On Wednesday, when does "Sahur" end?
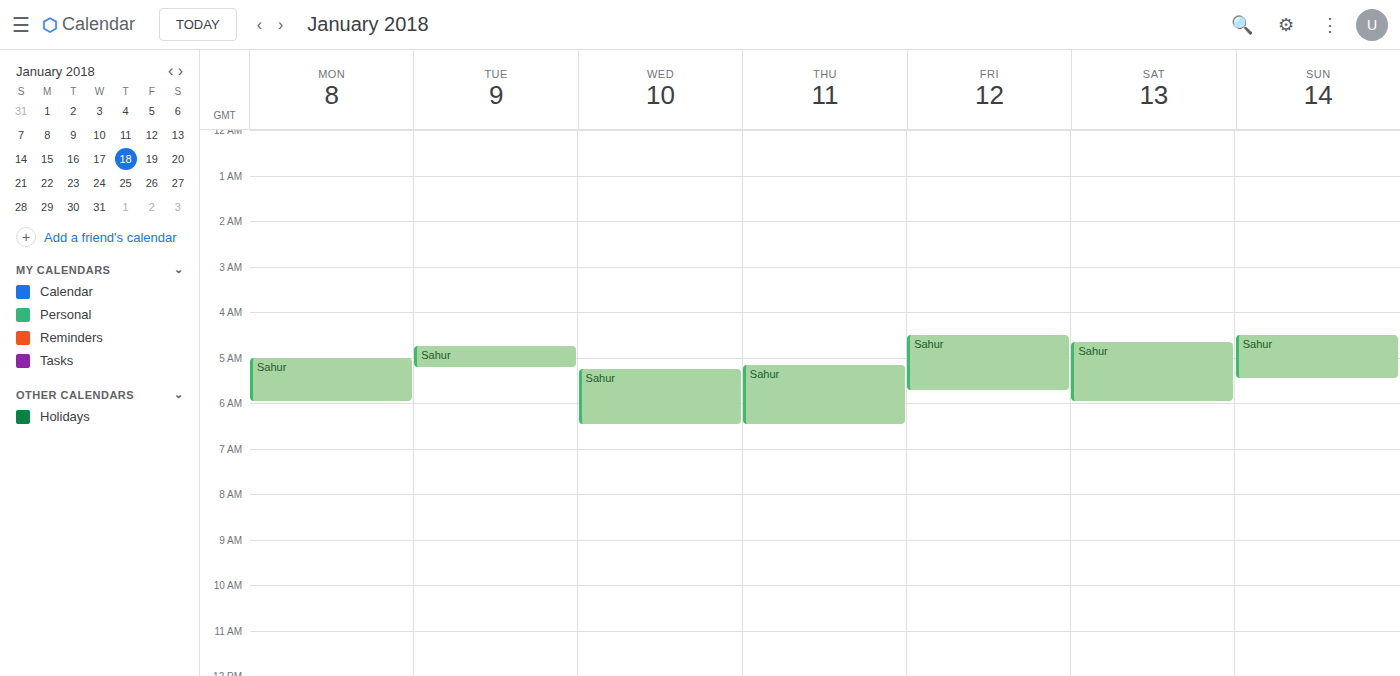
6:30 AM